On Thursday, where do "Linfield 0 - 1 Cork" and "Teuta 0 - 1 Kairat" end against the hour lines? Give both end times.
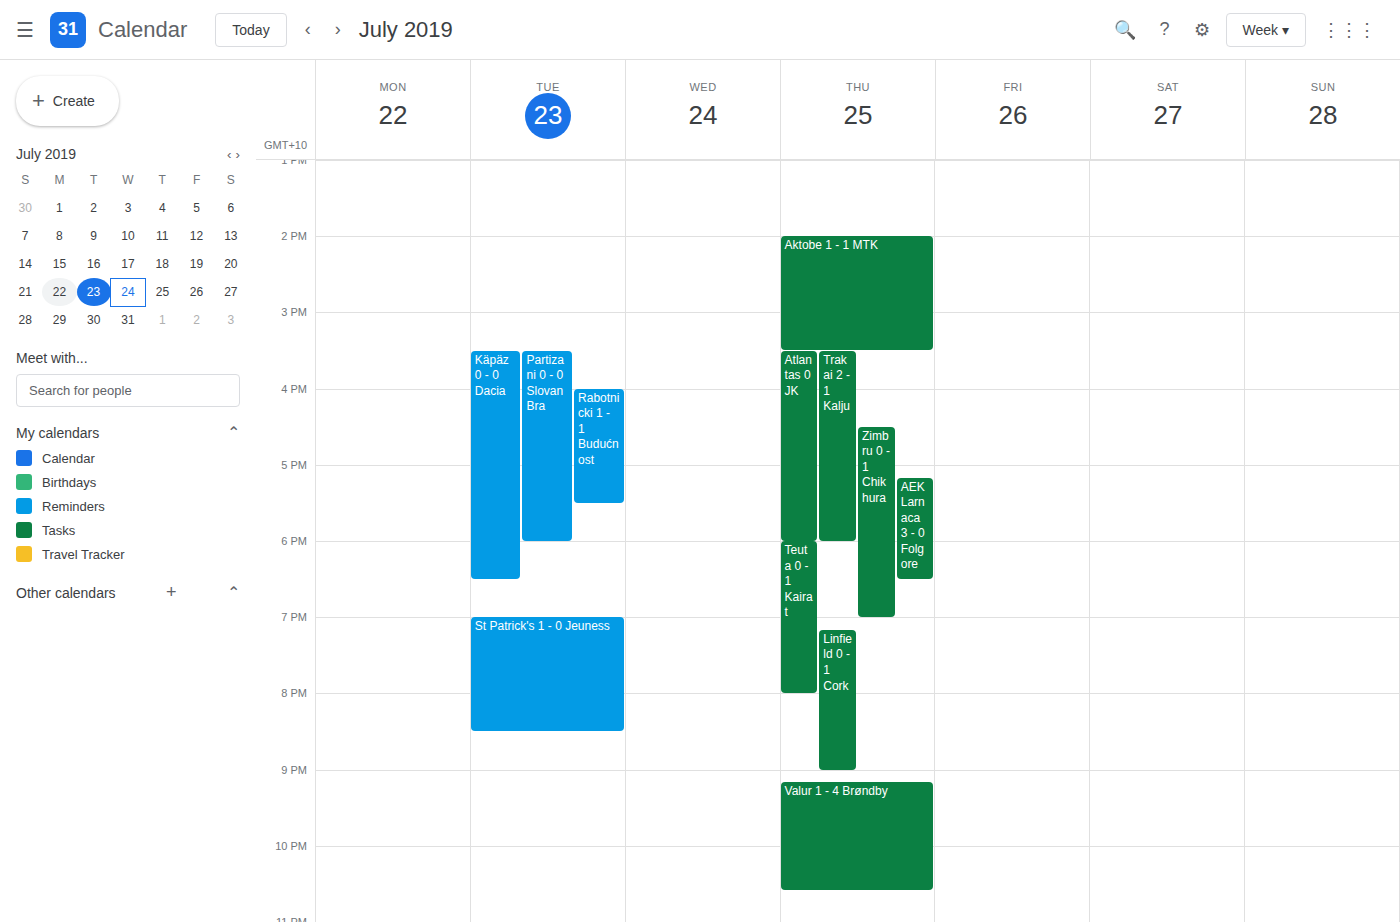
"Linfield 0 - 1 Cork": 9:00 PM, exactly on the 9 PM line. "Teuta 0 - 1 Kairat": 8:00 PM, exactly on the 8 PM line.